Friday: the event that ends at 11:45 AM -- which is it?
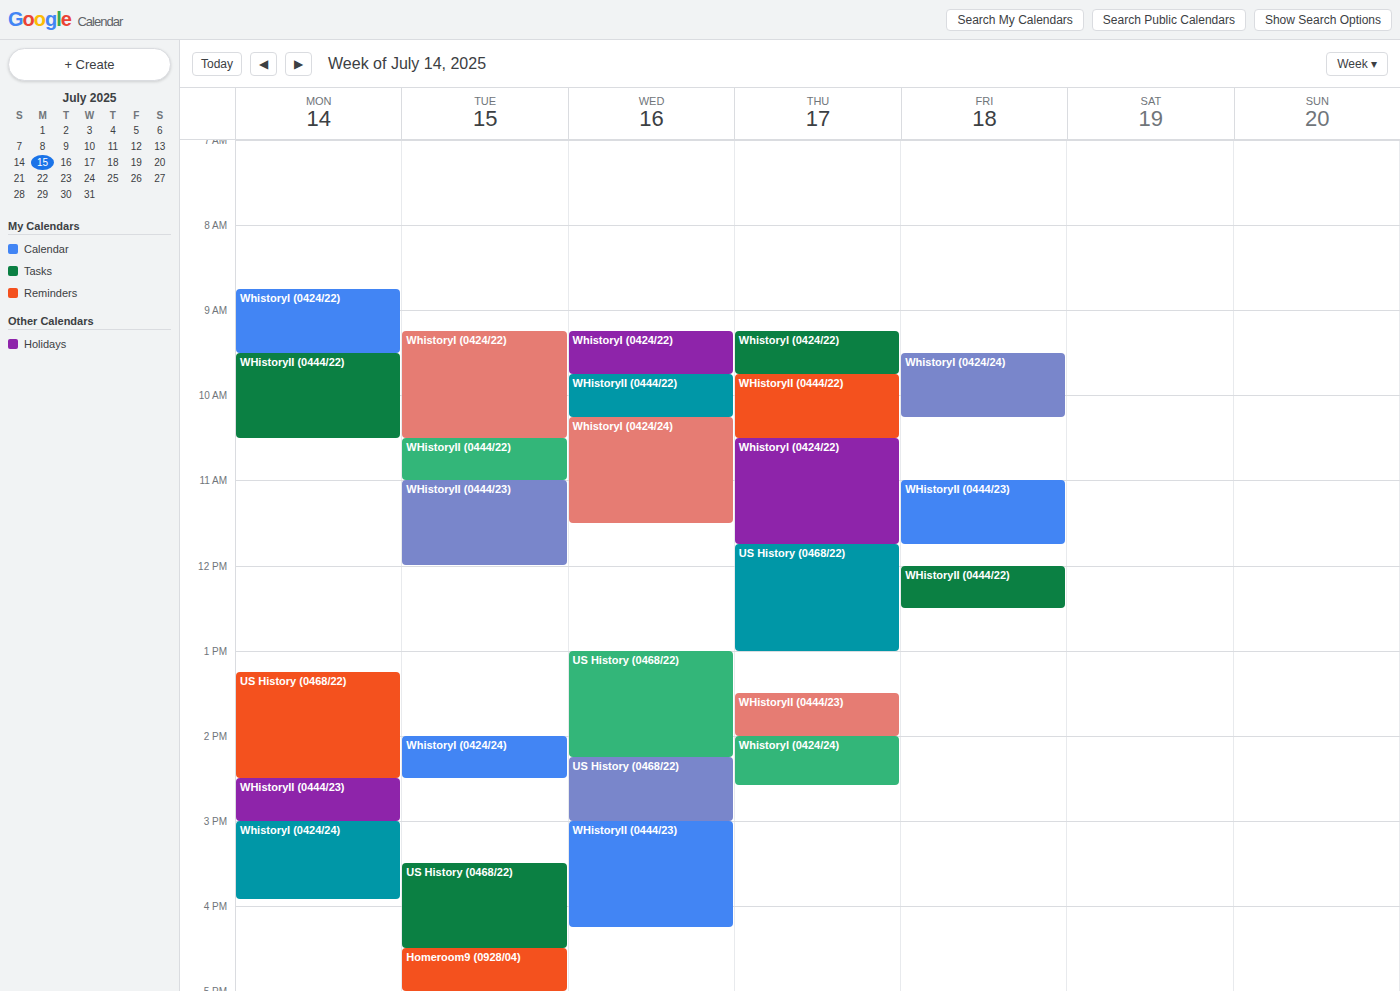
"WHistoryII (0444/23)"